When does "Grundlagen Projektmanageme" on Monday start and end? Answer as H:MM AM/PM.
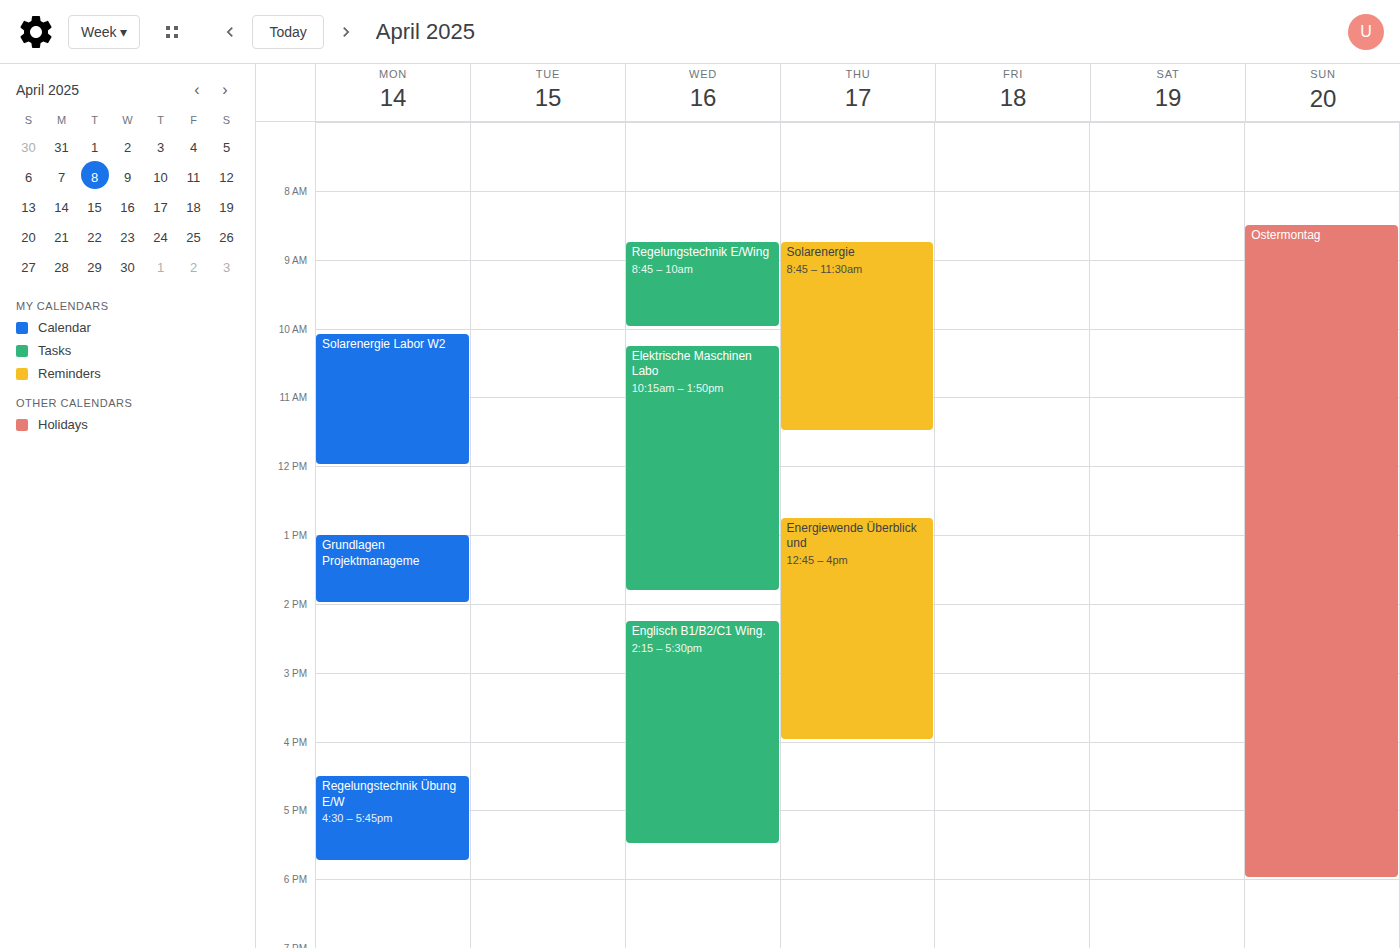
1:00 PM to 2:00 PM